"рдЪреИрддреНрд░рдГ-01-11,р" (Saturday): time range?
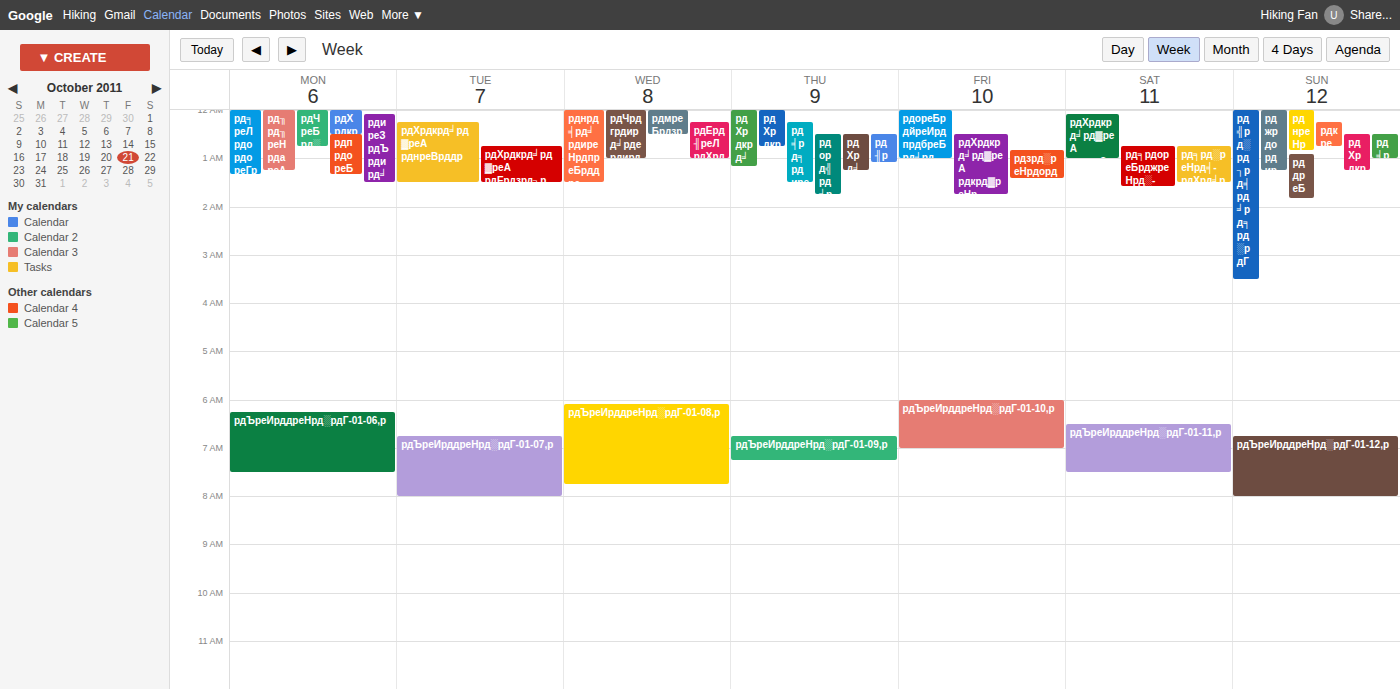
6:30 AM to 7:30 AM